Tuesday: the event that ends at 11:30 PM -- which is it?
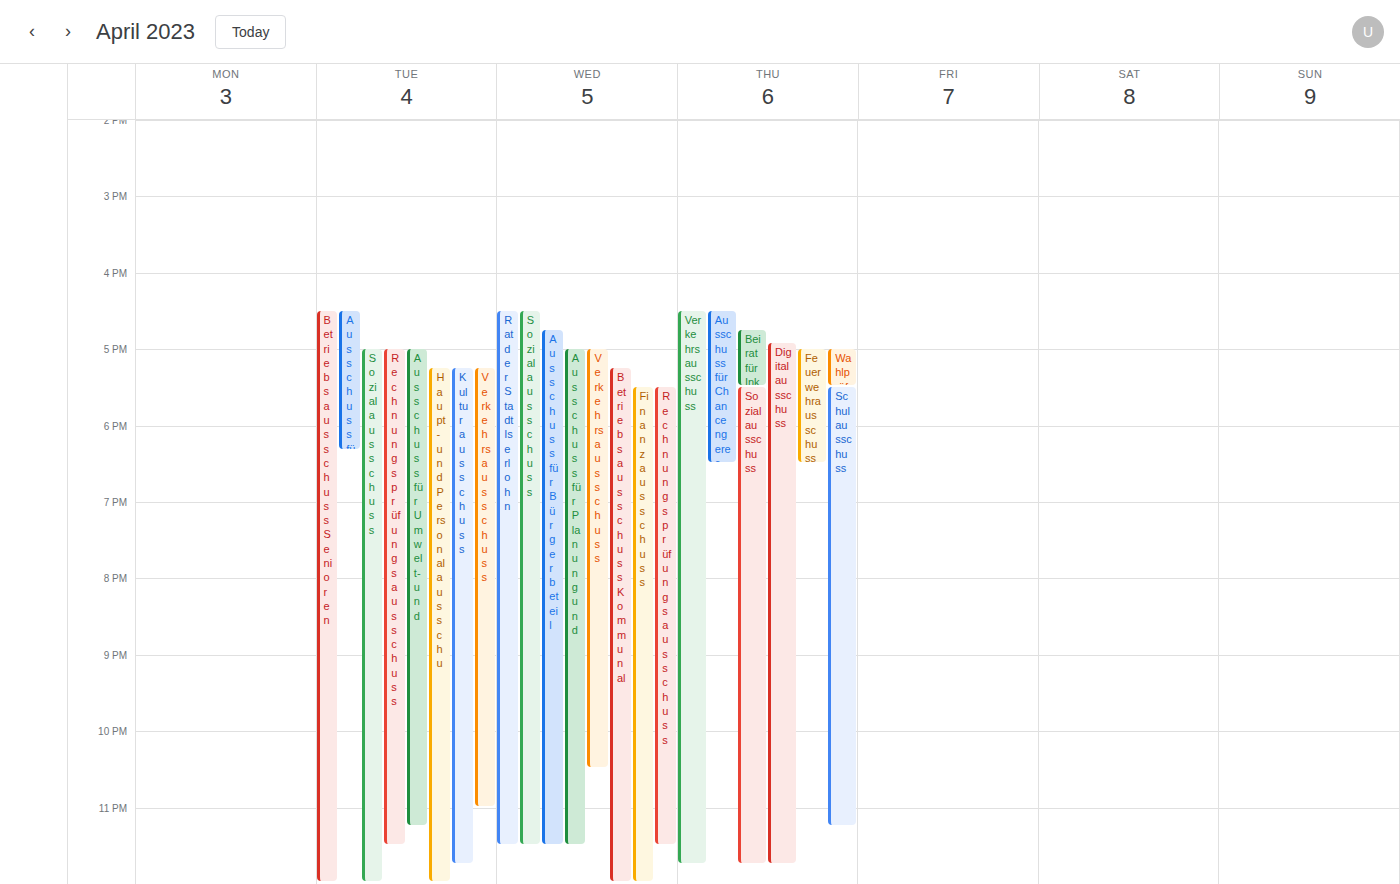
"Rechnungsprüfungsausschuss"